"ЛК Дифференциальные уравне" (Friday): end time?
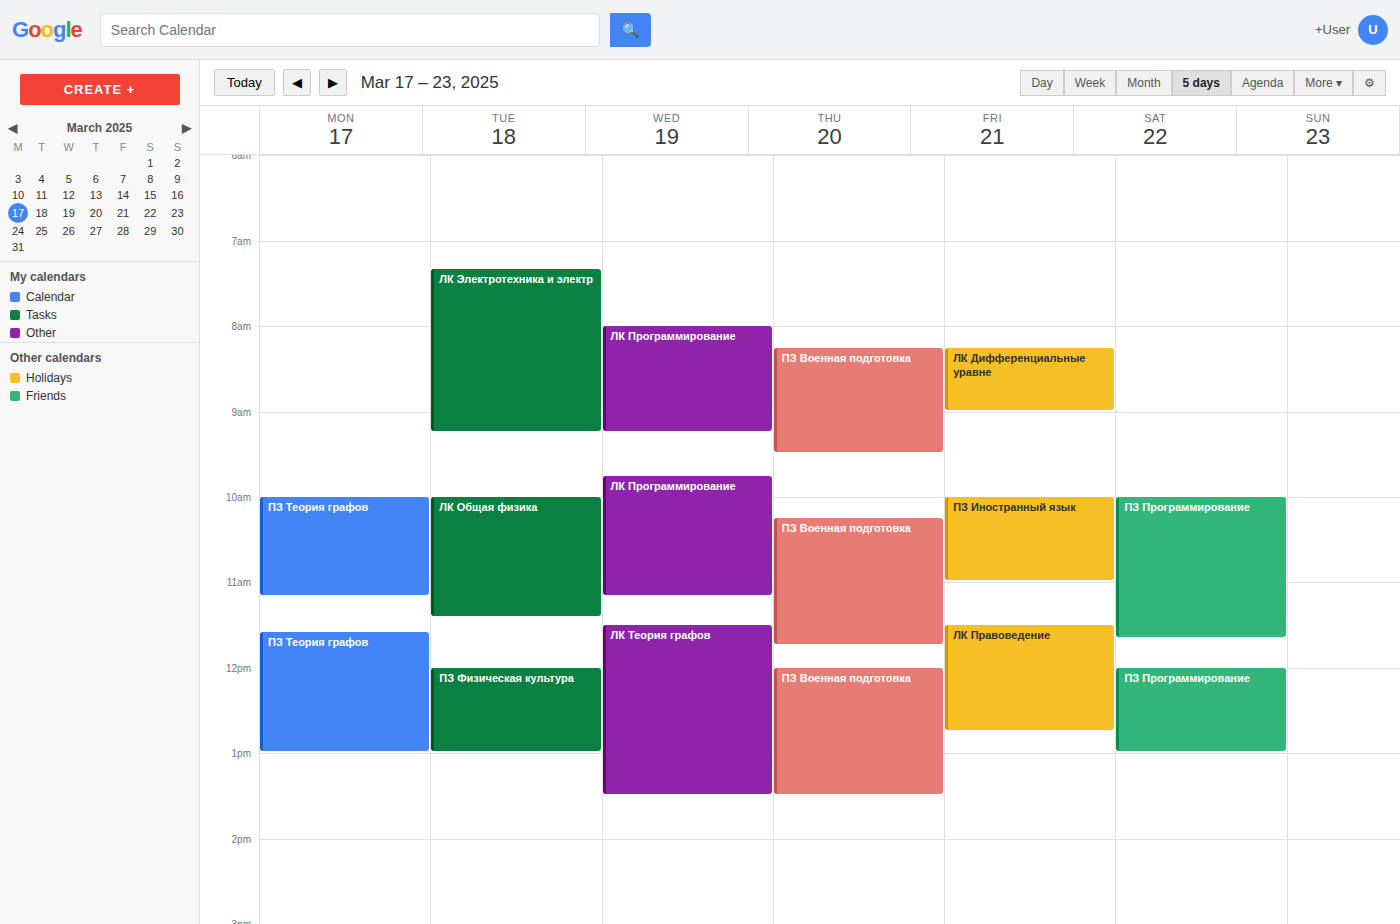
9:00 AM